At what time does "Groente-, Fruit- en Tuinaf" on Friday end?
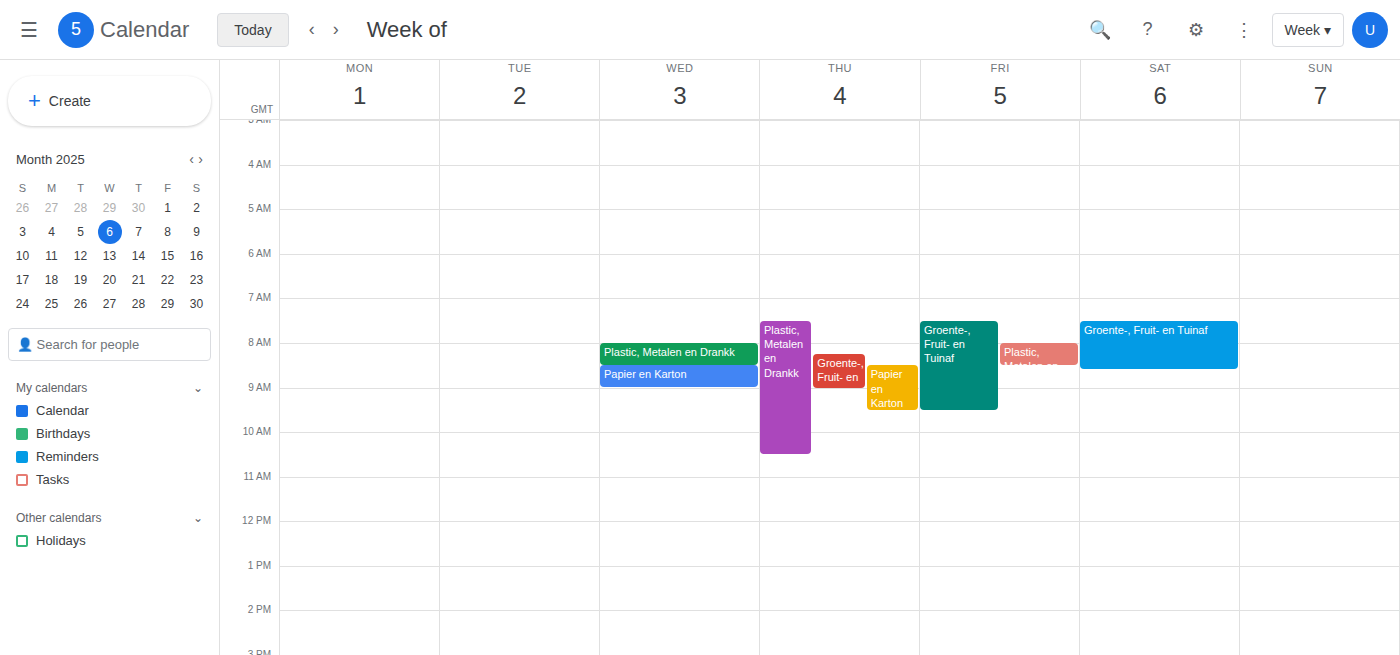
09:30